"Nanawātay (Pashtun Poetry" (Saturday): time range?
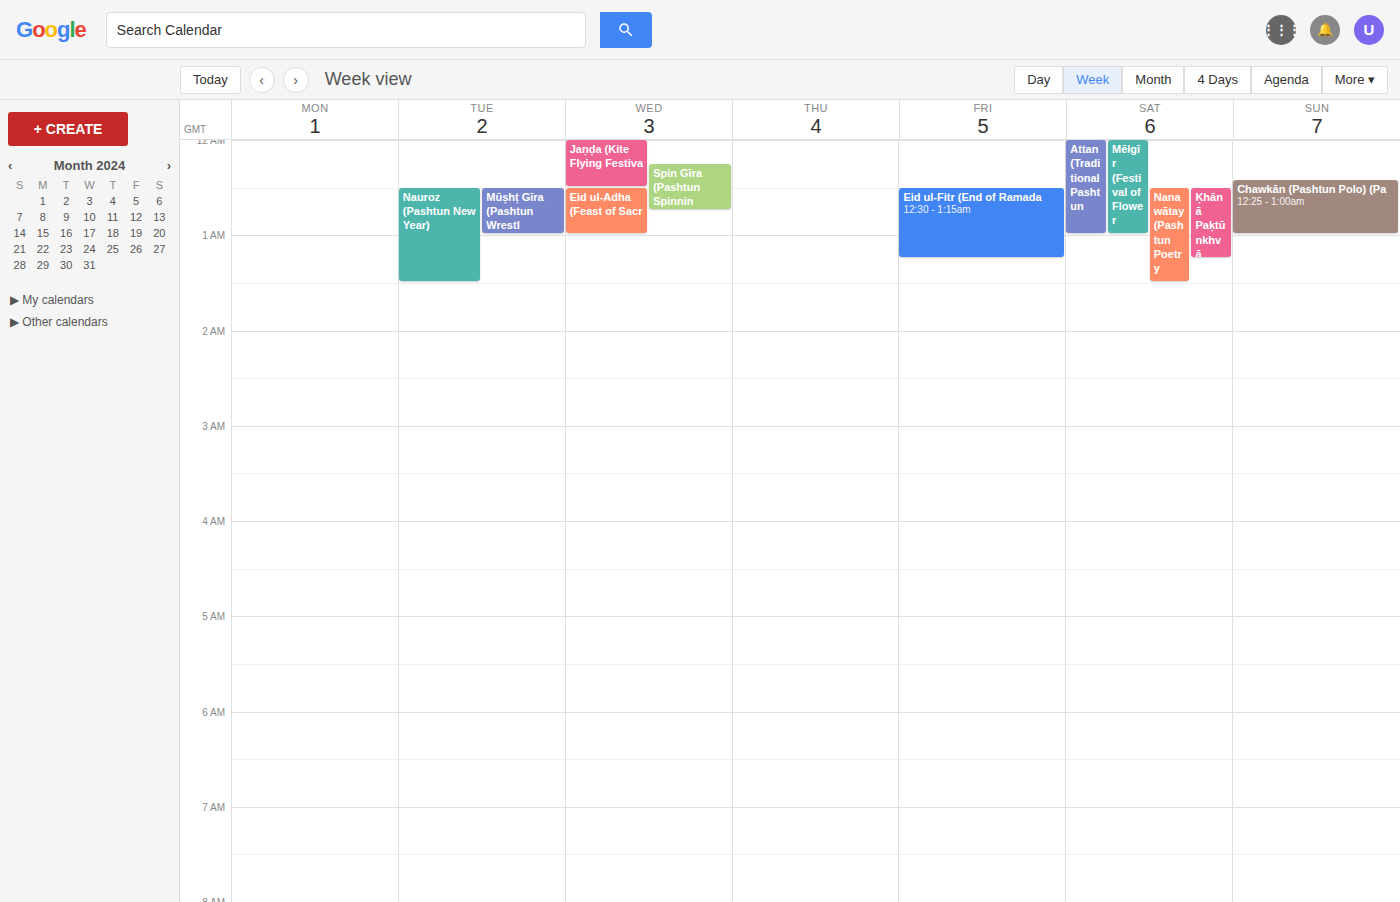
12:30 AM to 1:30 AM